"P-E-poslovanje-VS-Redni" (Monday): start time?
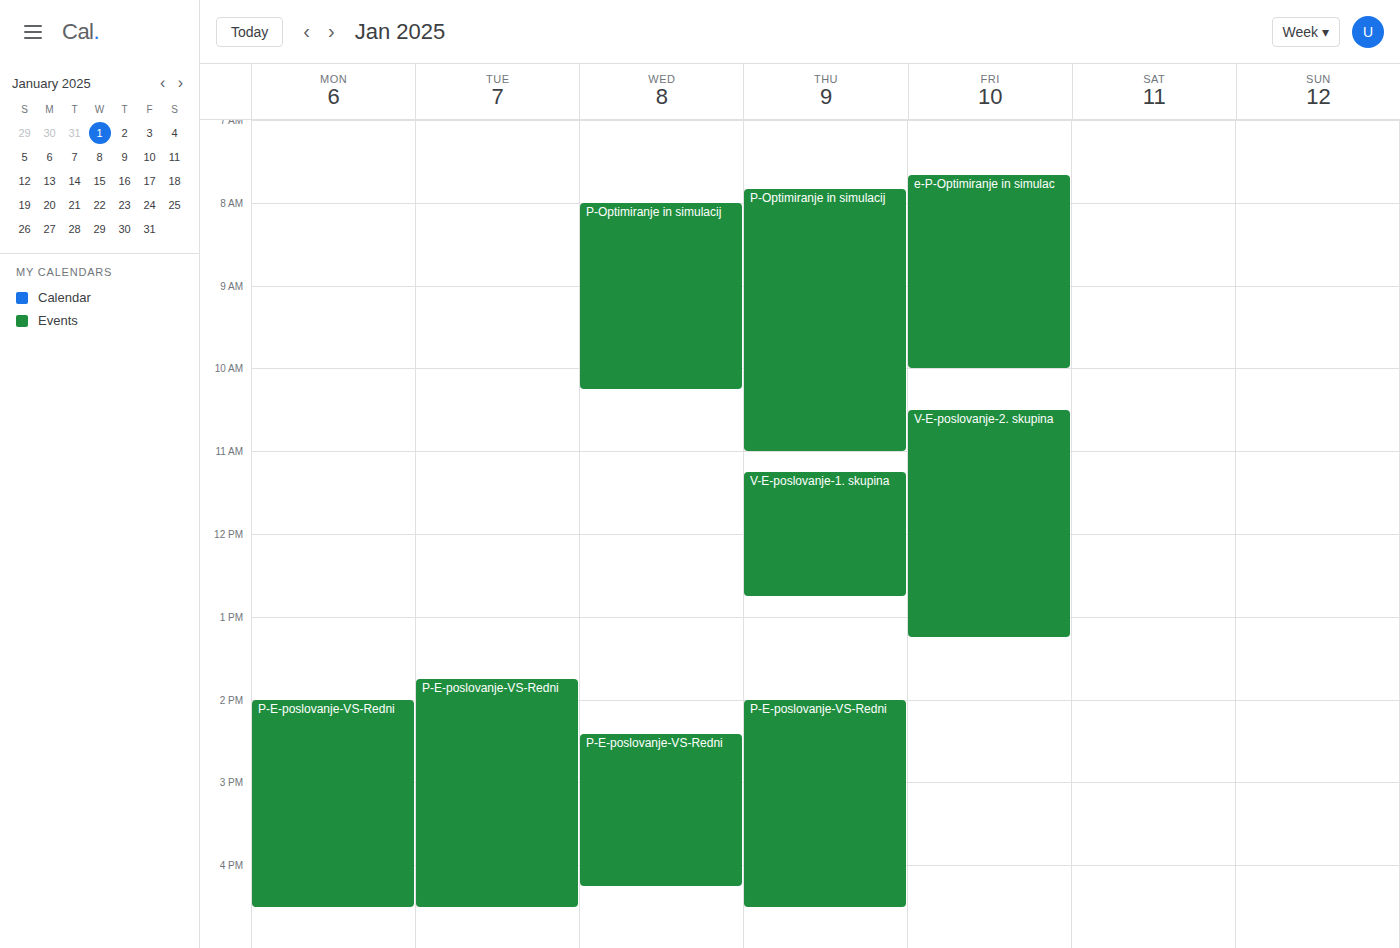
14:00